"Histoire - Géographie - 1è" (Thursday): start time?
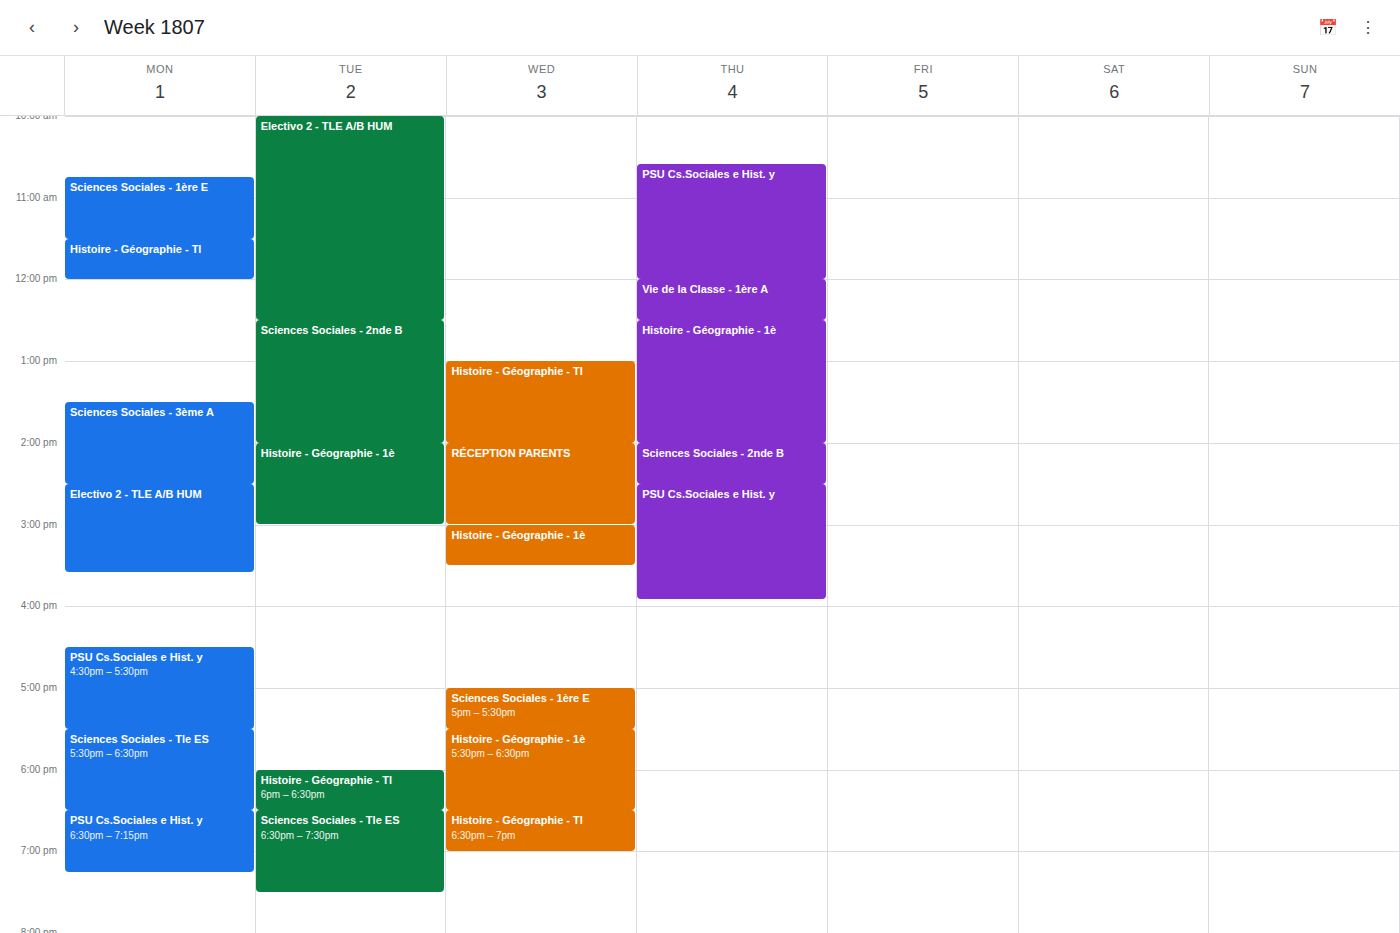
12:30 PM